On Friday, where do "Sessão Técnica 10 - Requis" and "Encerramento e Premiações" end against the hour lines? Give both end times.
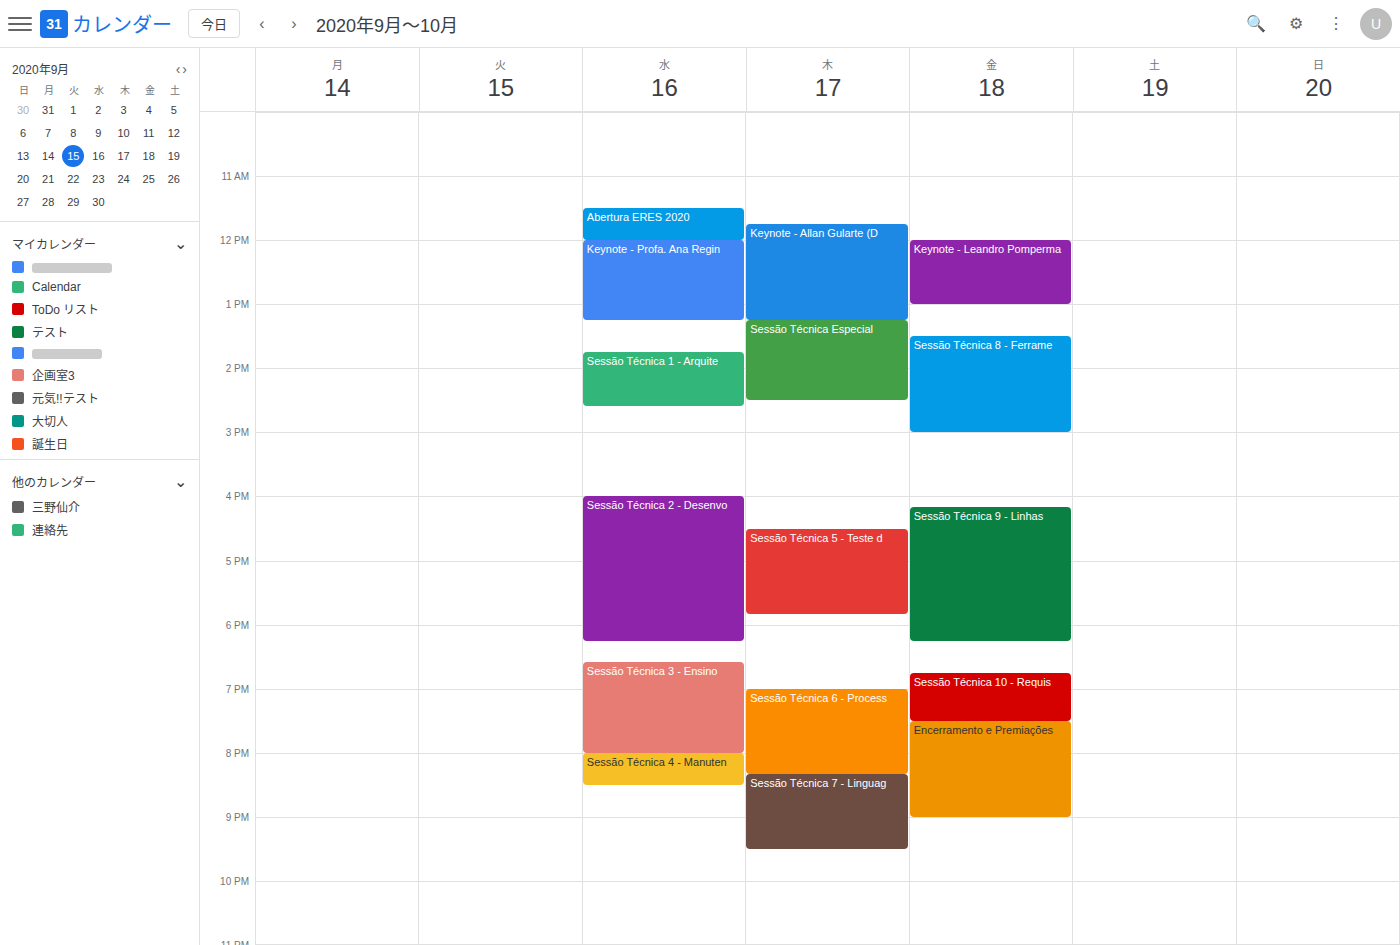
"Sessão Técnica 10 - Requis": 7:30 PM, halfway between the 7 PM and 8 PM lines. "Encerramento e Premiações": 9:00 PM, exactly on the 9 PM line.